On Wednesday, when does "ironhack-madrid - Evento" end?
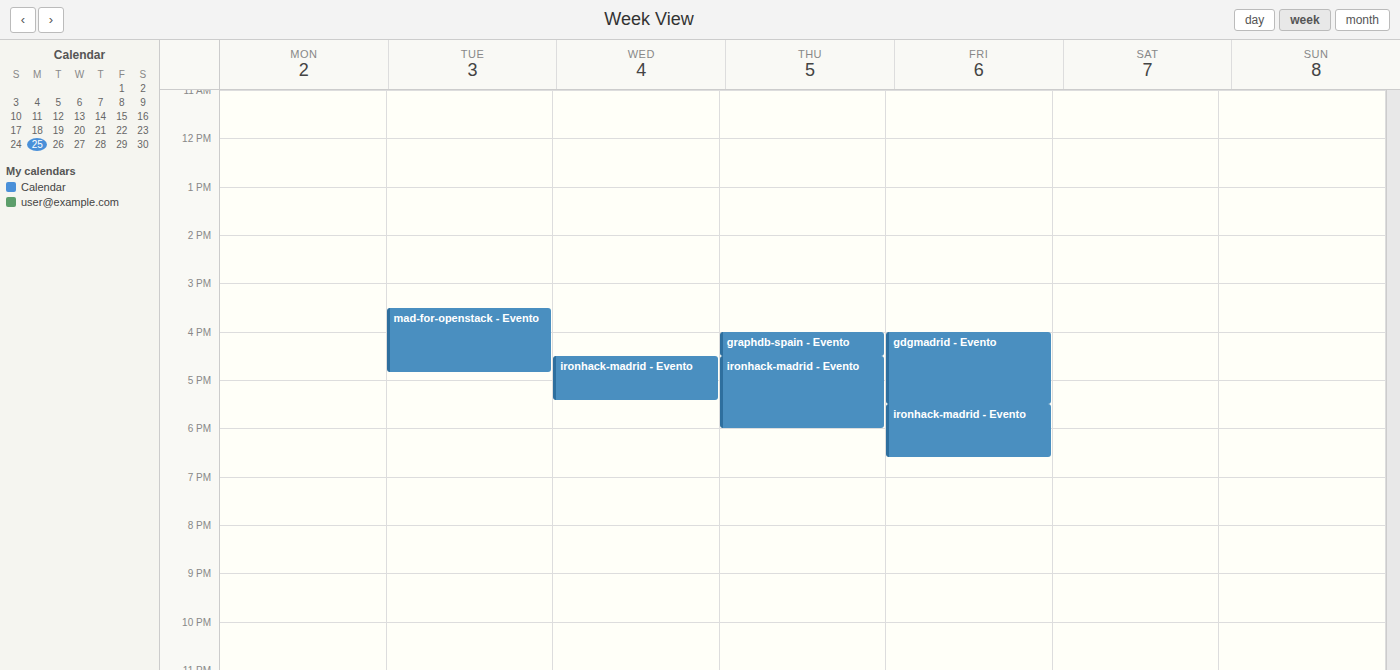
5:25 PM